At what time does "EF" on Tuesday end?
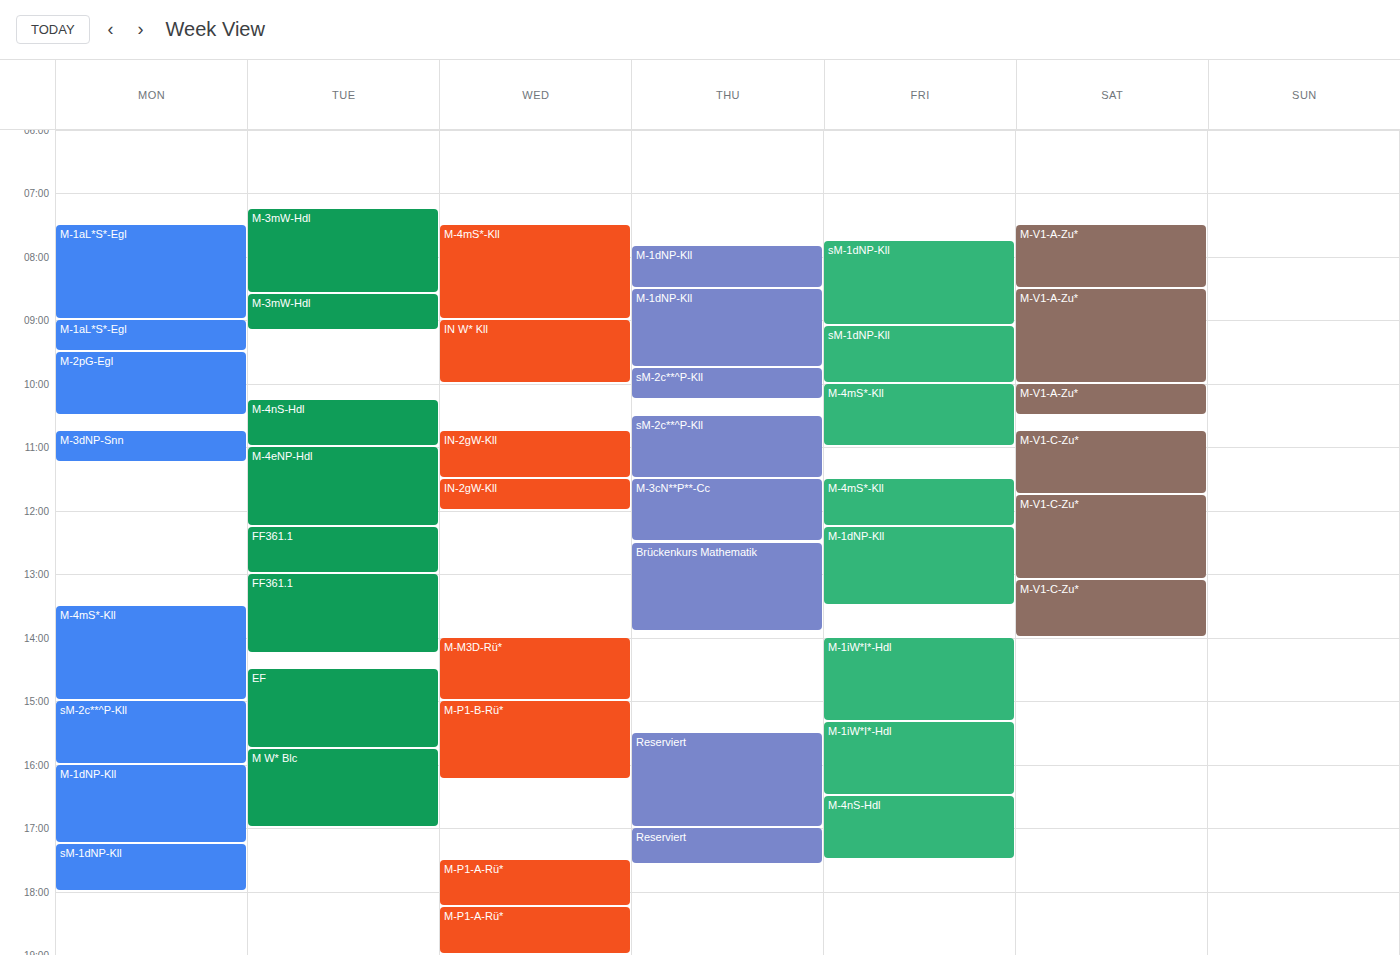
3:45 PM